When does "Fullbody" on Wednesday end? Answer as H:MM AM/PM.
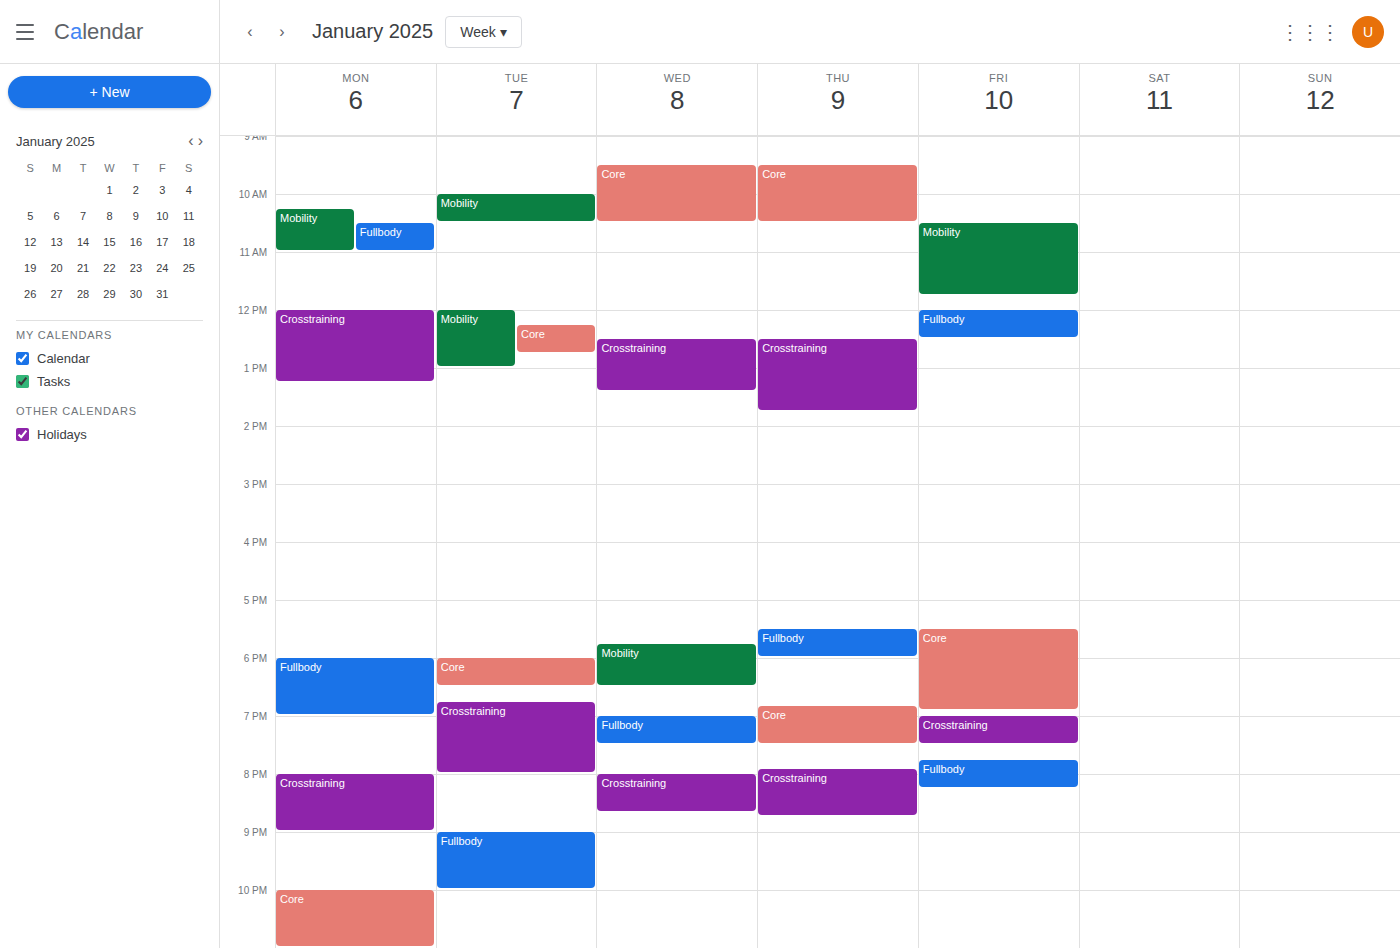
7:30 PM